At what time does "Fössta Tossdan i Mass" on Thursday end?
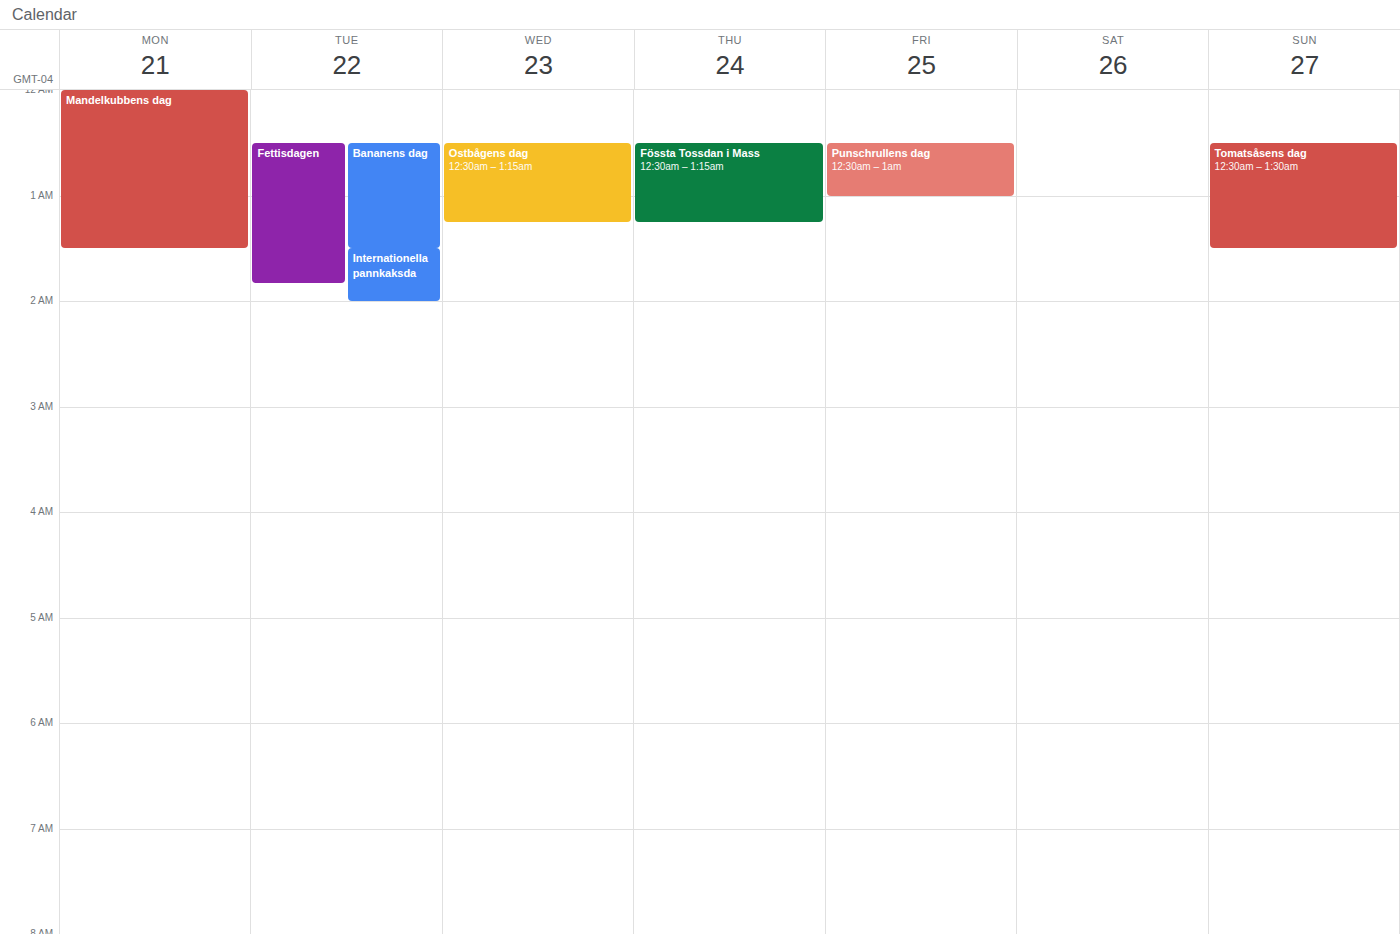
1:15 AM